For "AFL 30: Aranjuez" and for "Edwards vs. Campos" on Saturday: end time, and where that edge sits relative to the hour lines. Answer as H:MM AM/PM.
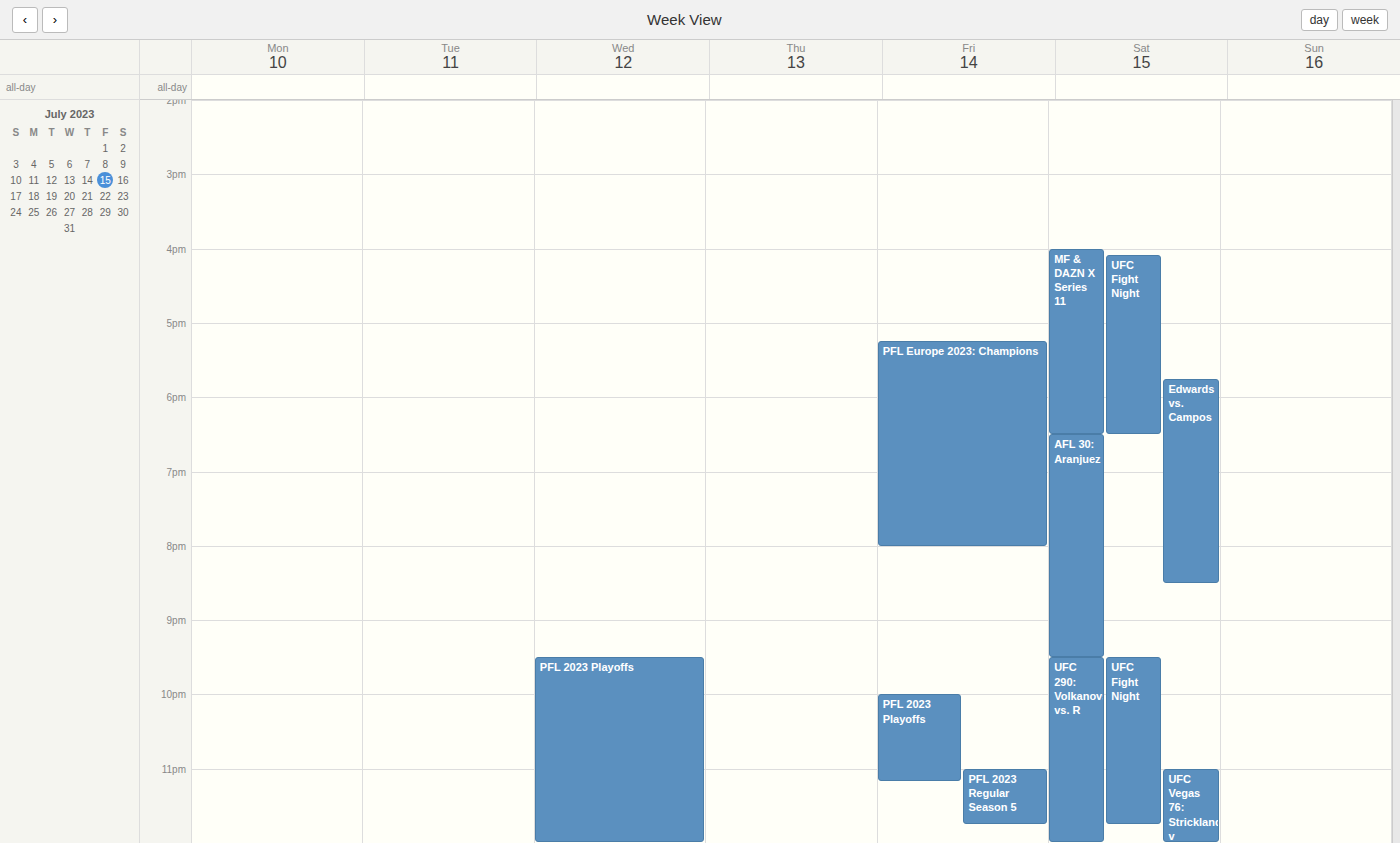
"AFL 30: Aranjuez": 9:30 PM, halfway between the 9 PM and 10 PM lines. "Edwards vs. Campos": 8:30 PM, halfway between the 8 PM and 9 PM lines.